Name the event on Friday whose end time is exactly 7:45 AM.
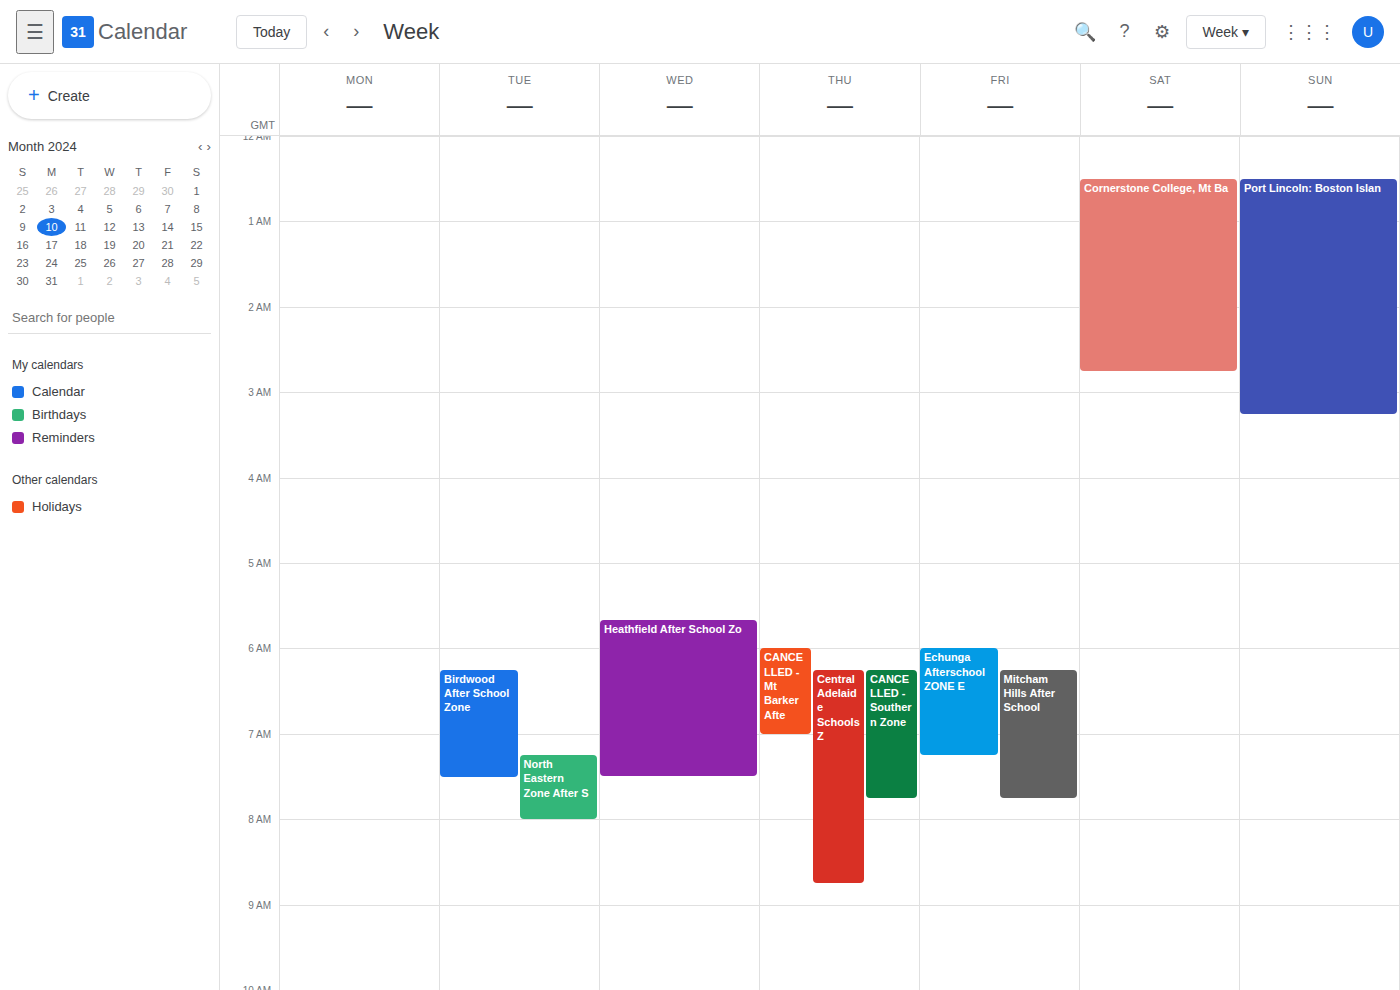
"Mitcham Hills After School"